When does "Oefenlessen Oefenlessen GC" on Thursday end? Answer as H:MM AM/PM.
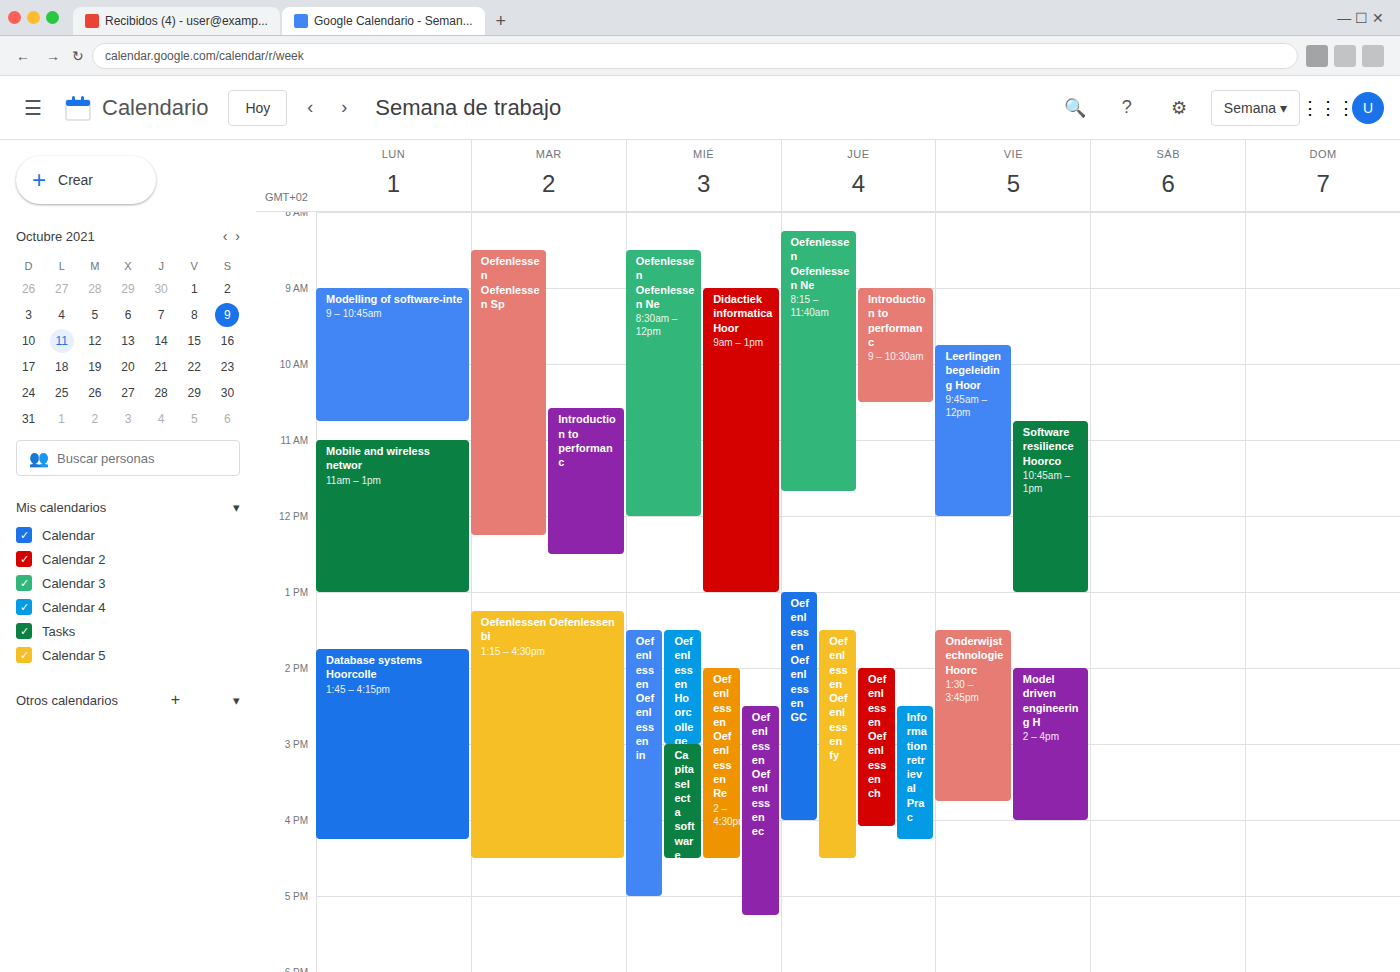
4:00 PM